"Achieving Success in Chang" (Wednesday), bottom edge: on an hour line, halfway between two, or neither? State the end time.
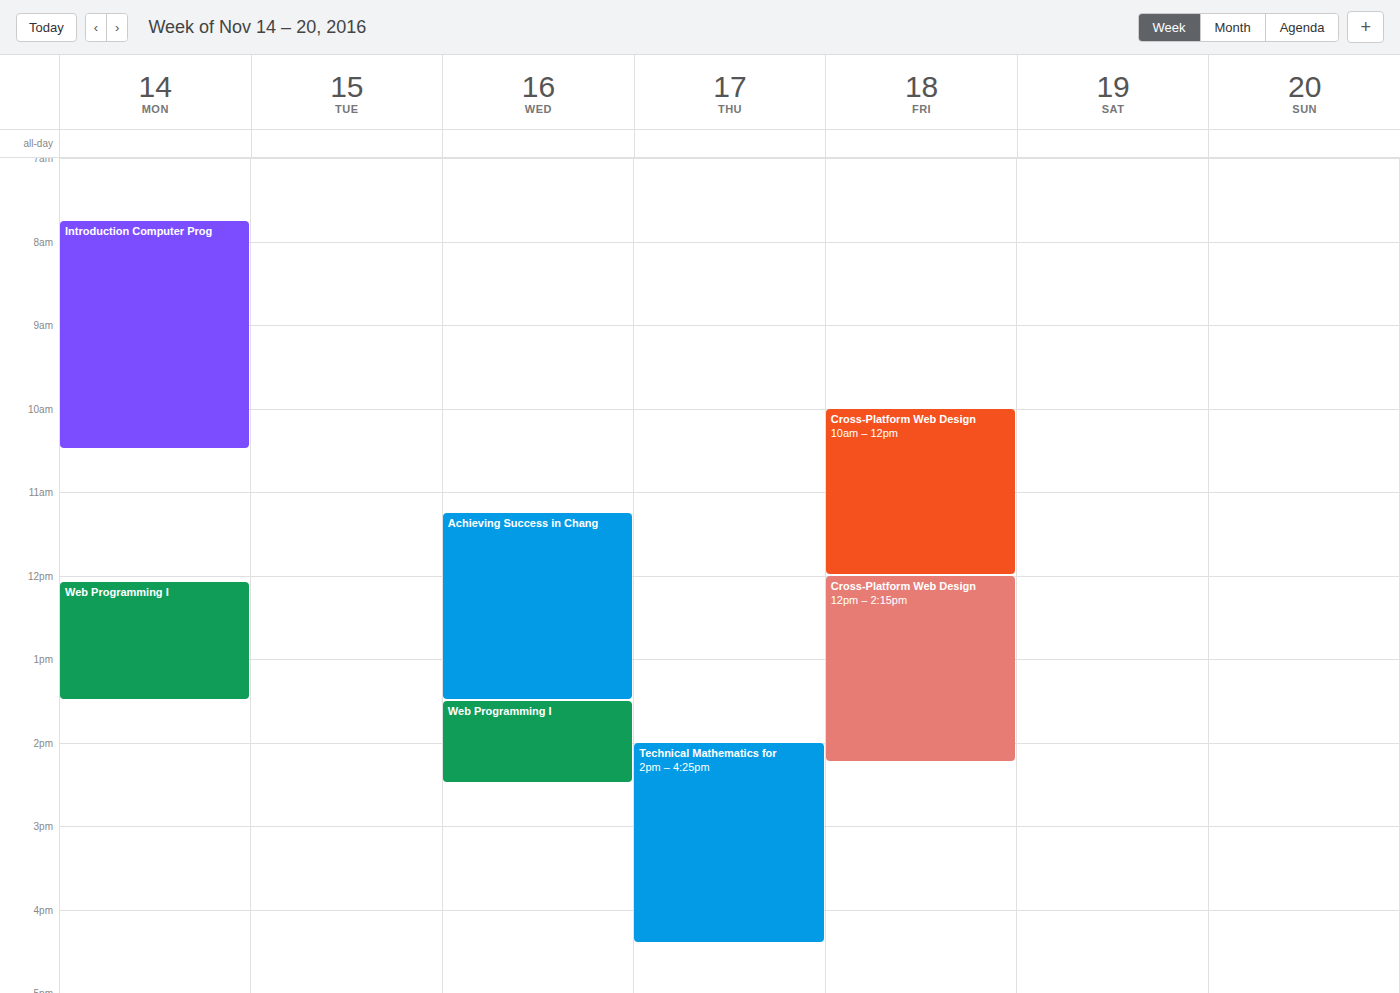
1:30 PM -- halfway between the 1 PM and 2 PM lines.